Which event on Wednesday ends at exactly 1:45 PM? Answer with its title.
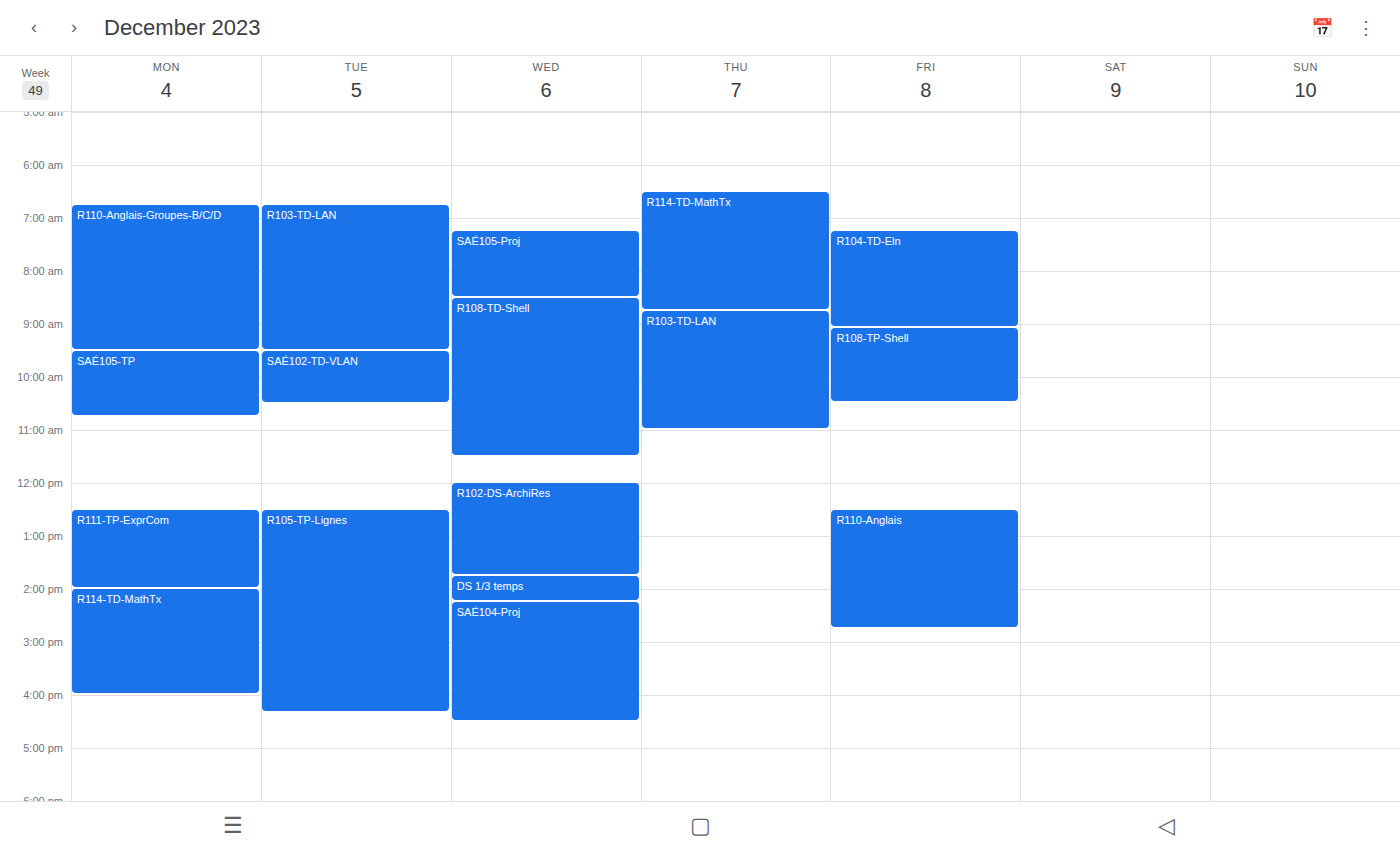
"R102-DS-ArchiRes"